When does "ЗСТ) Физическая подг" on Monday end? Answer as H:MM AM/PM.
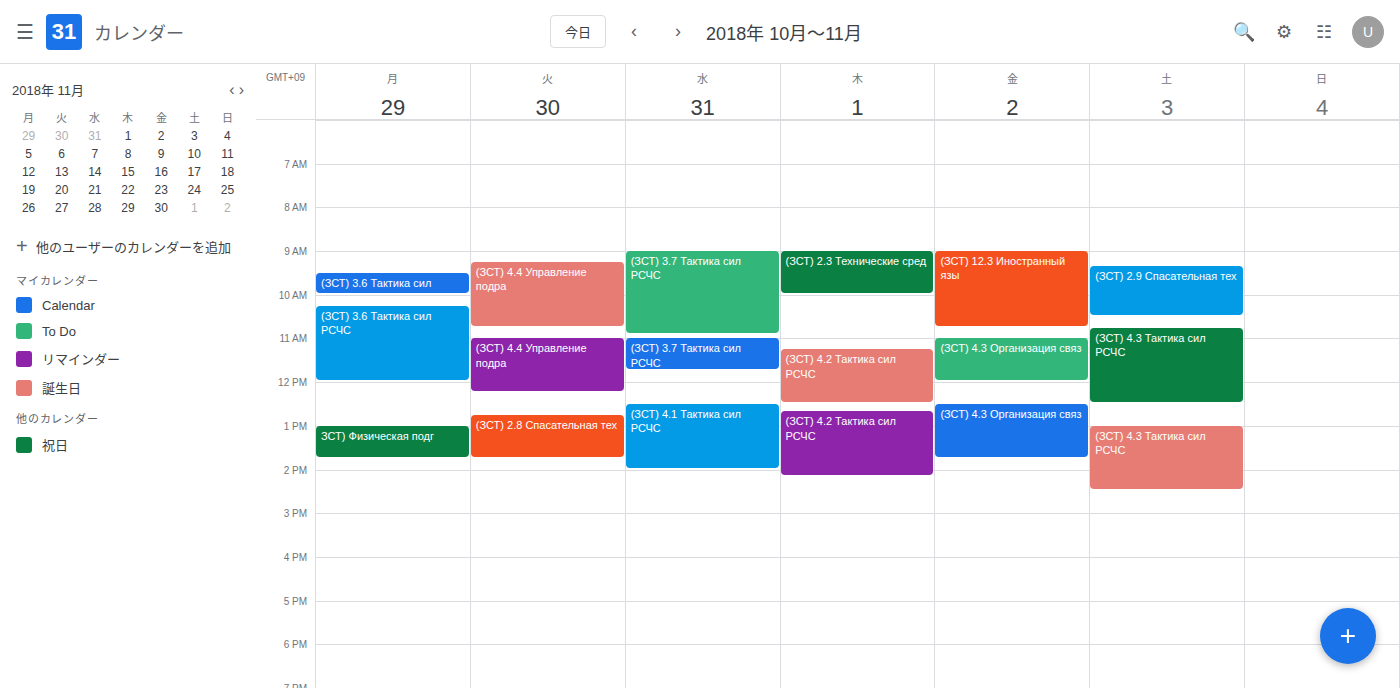
1:45 PM